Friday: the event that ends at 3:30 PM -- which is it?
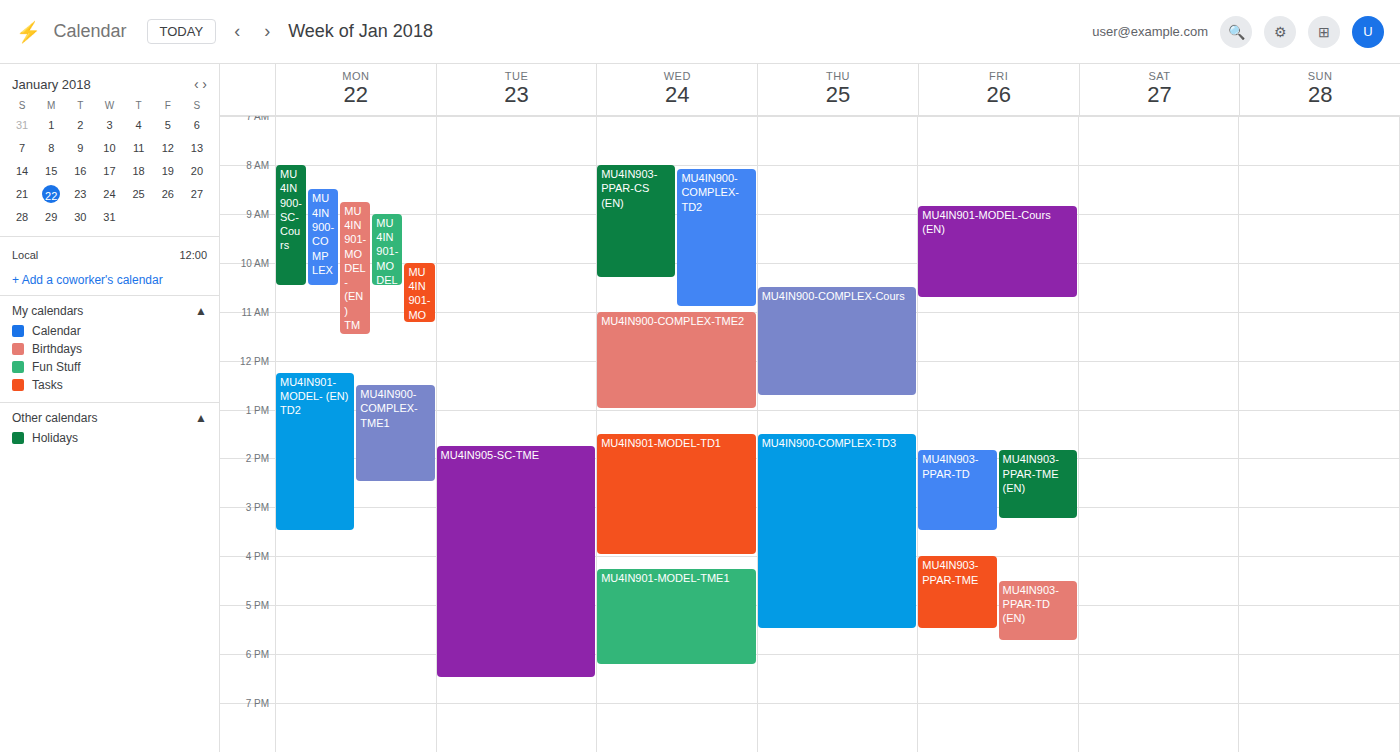
"MU4IN903-PPAR-TD"